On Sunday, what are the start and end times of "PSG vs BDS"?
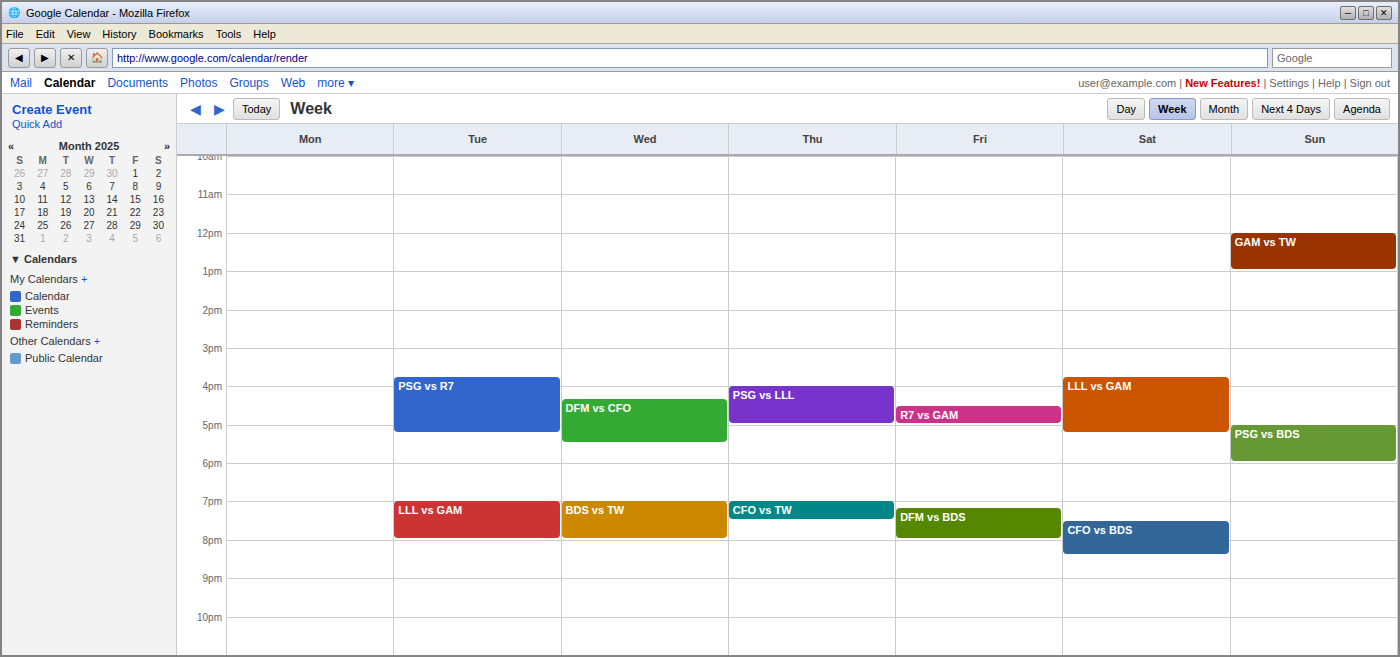
17:00 to 18:00